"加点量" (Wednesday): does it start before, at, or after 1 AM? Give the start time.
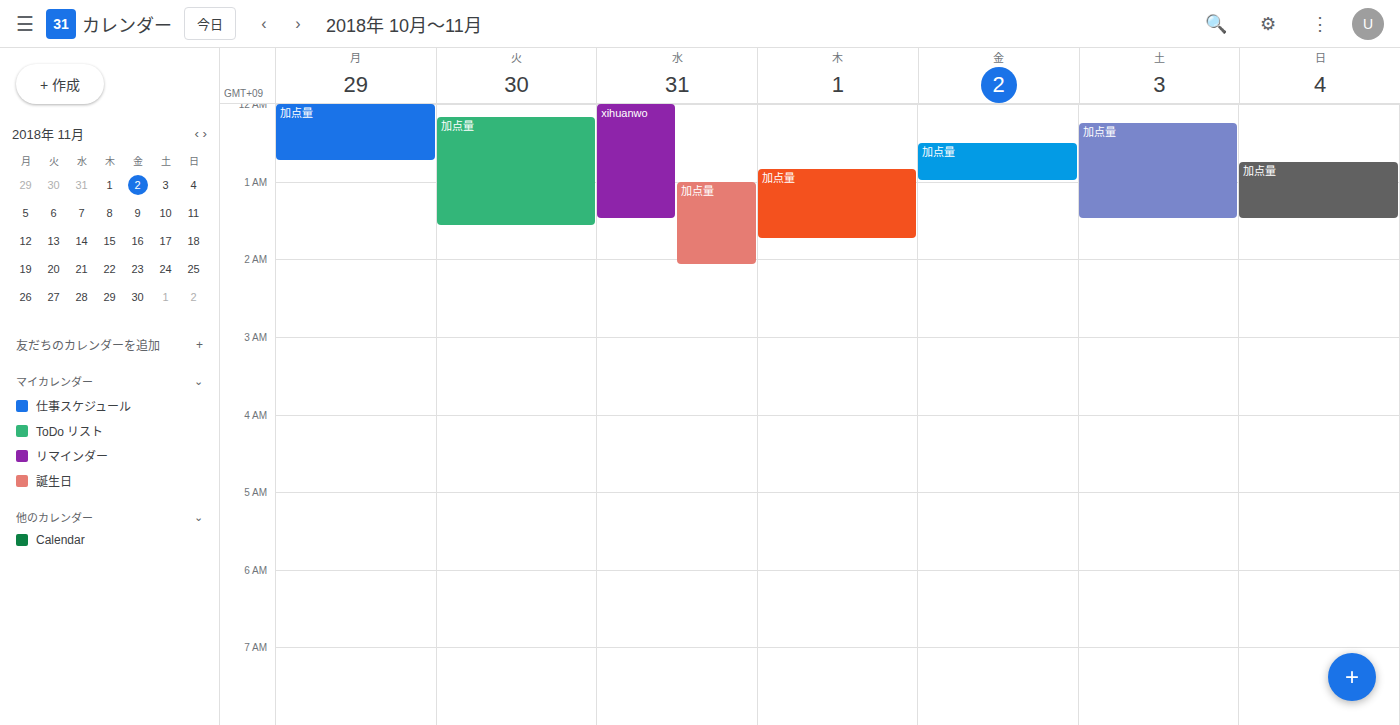
1:00 AM -- exactly at 1 AM, on the 1 AM line.